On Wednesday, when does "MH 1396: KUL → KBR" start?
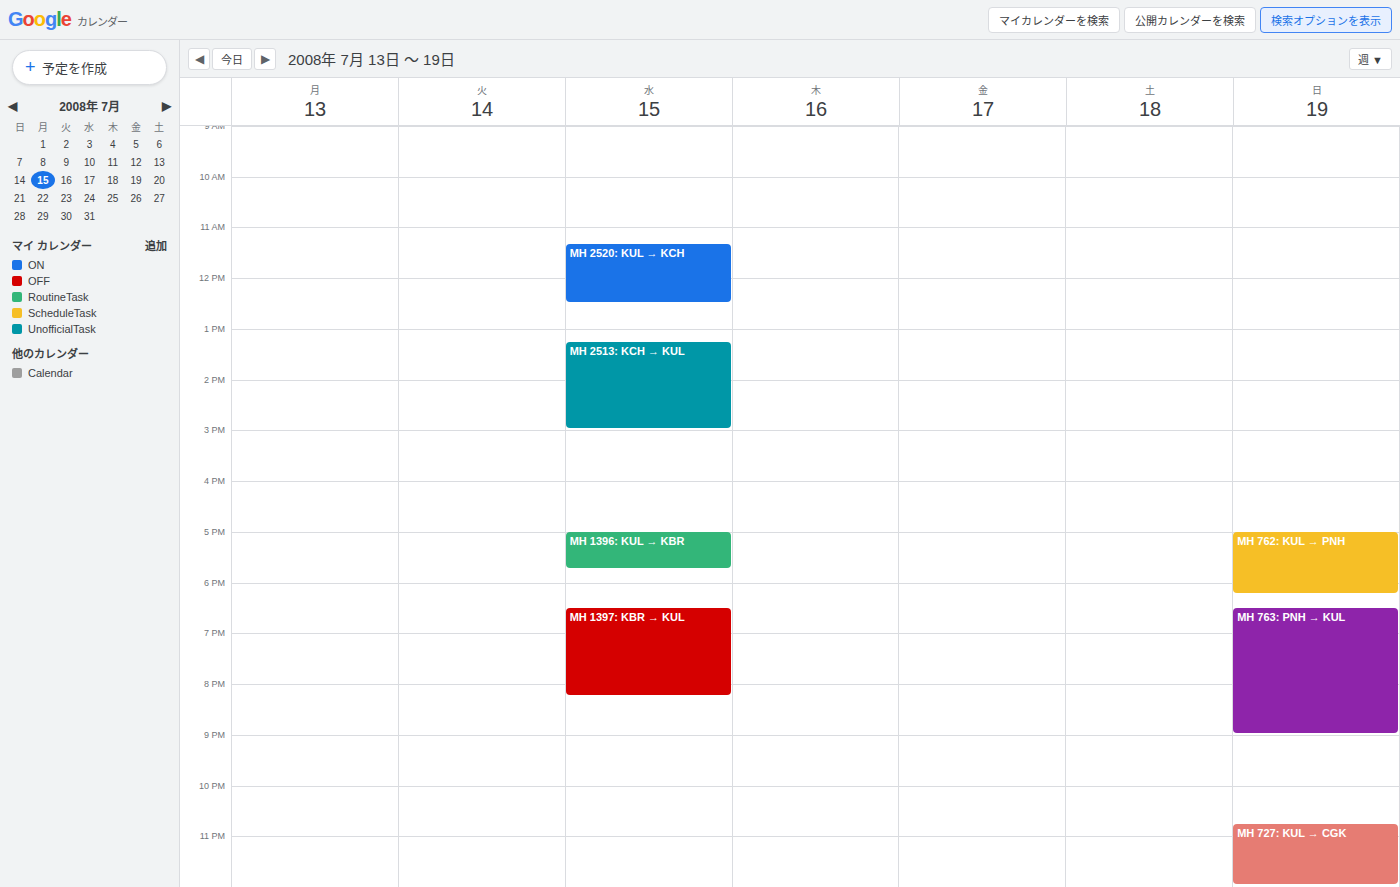
5:00 PM